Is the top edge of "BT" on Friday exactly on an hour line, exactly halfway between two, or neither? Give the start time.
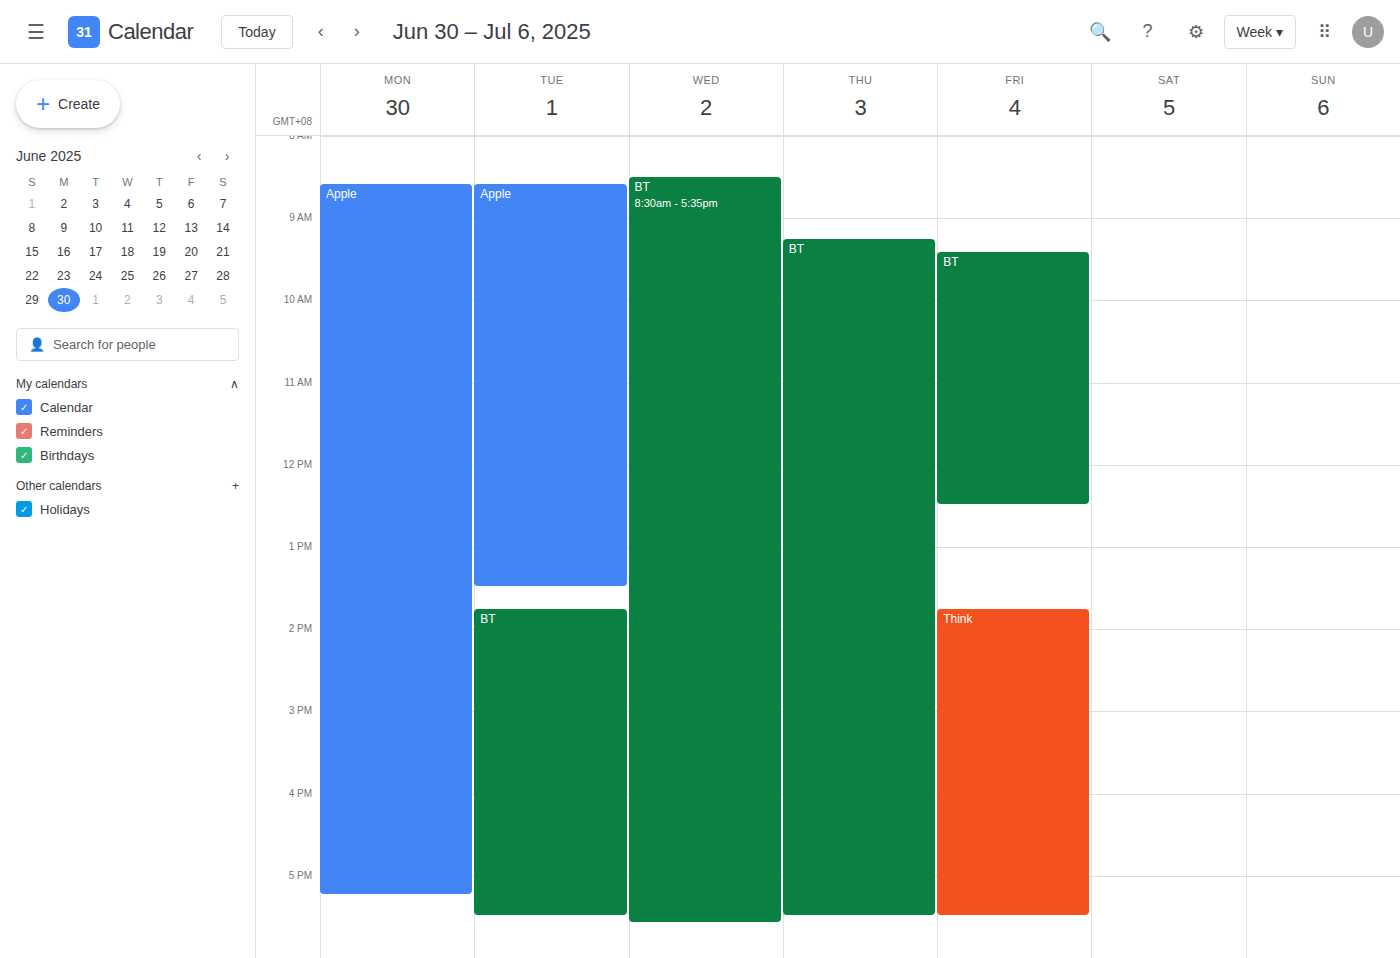
9:25 AM -- neither: 25 minutes below the 9 AM line and 35 minutes above the 10 AM line.